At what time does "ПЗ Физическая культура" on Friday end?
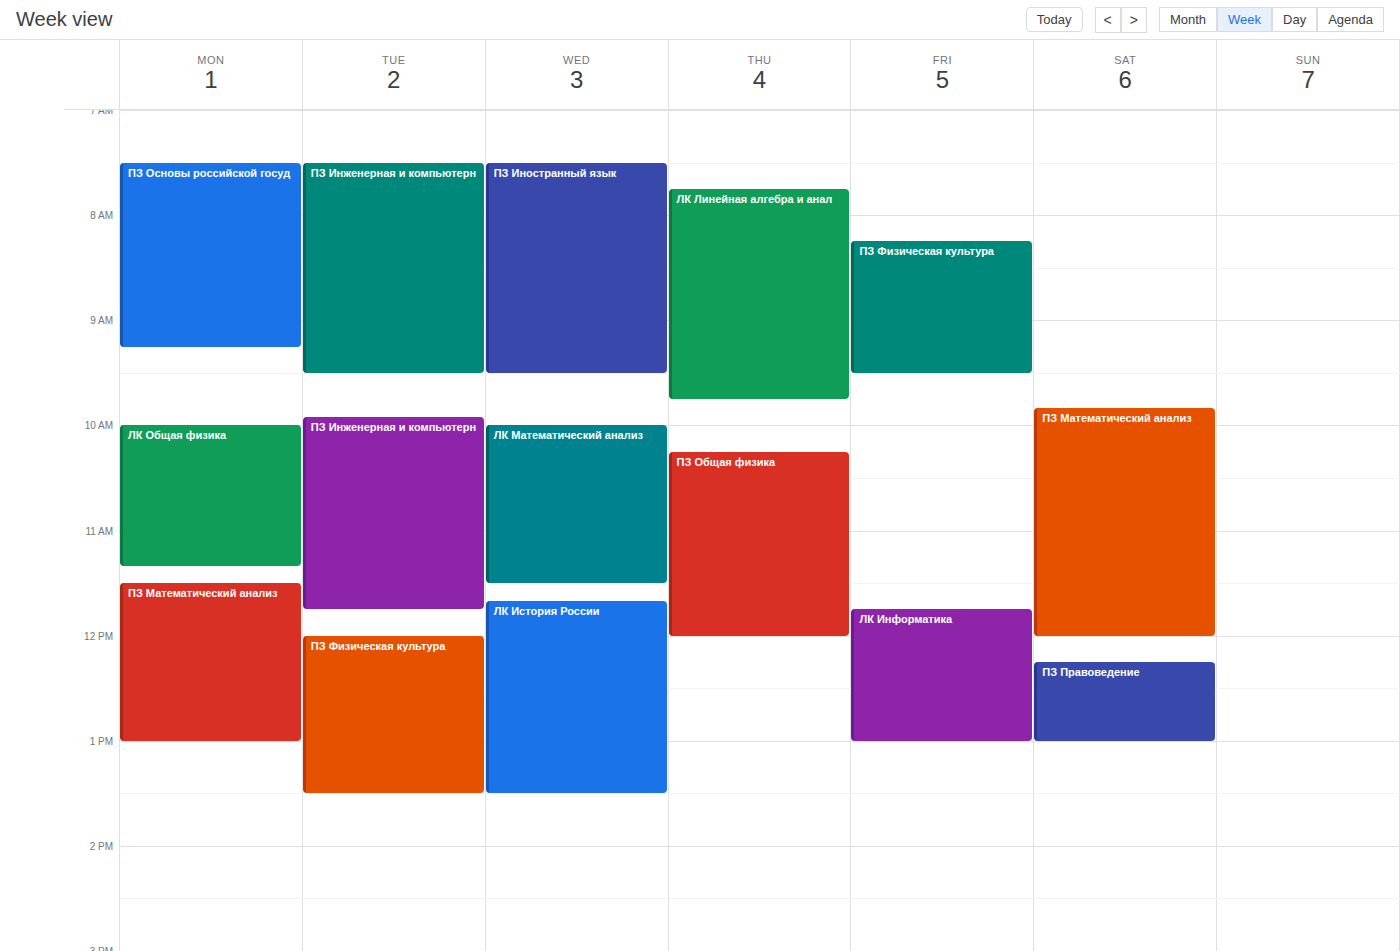
9:30 AM